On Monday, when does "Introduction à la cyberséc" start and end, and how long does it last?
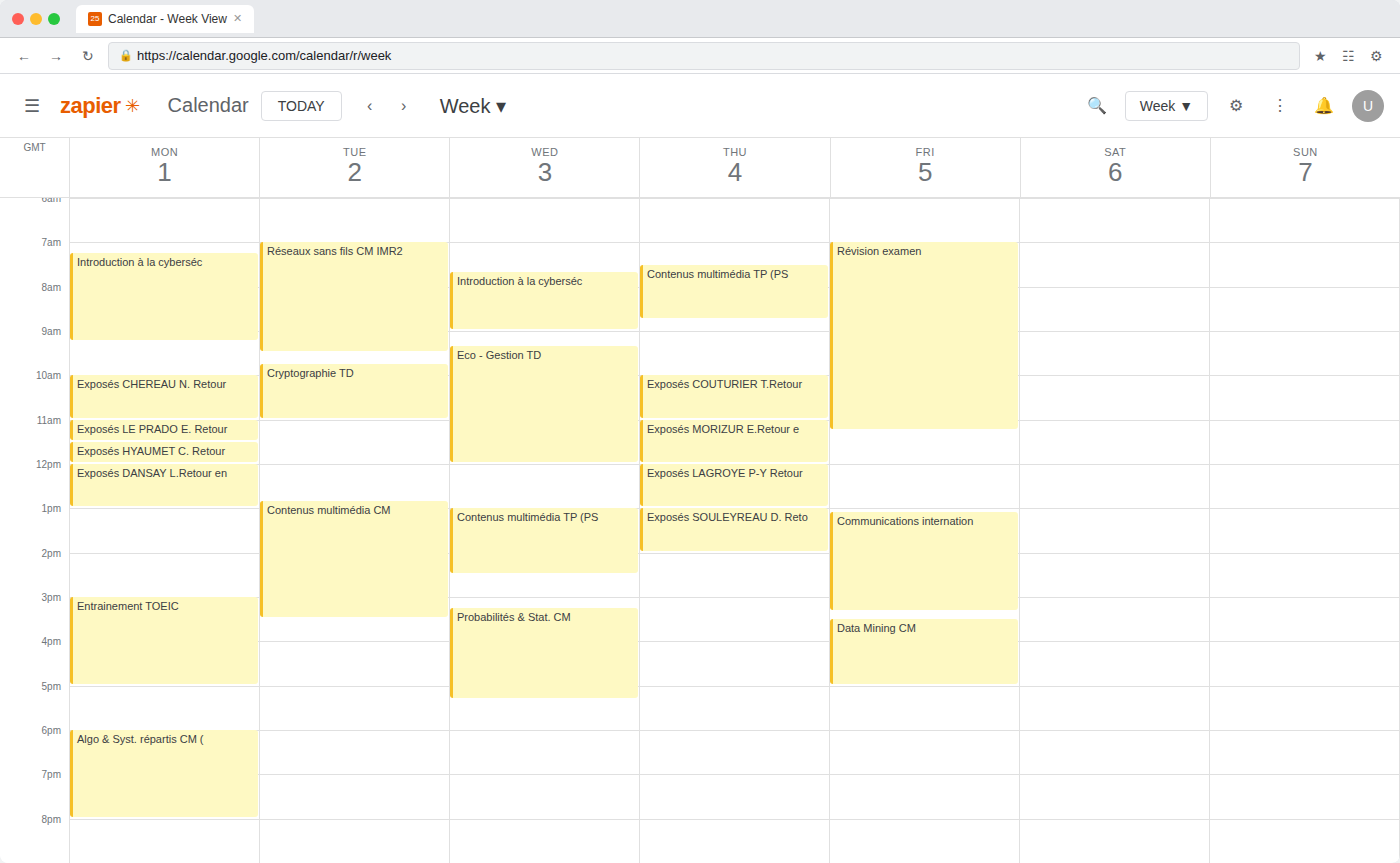
07:15 to 09:15, 2 hours